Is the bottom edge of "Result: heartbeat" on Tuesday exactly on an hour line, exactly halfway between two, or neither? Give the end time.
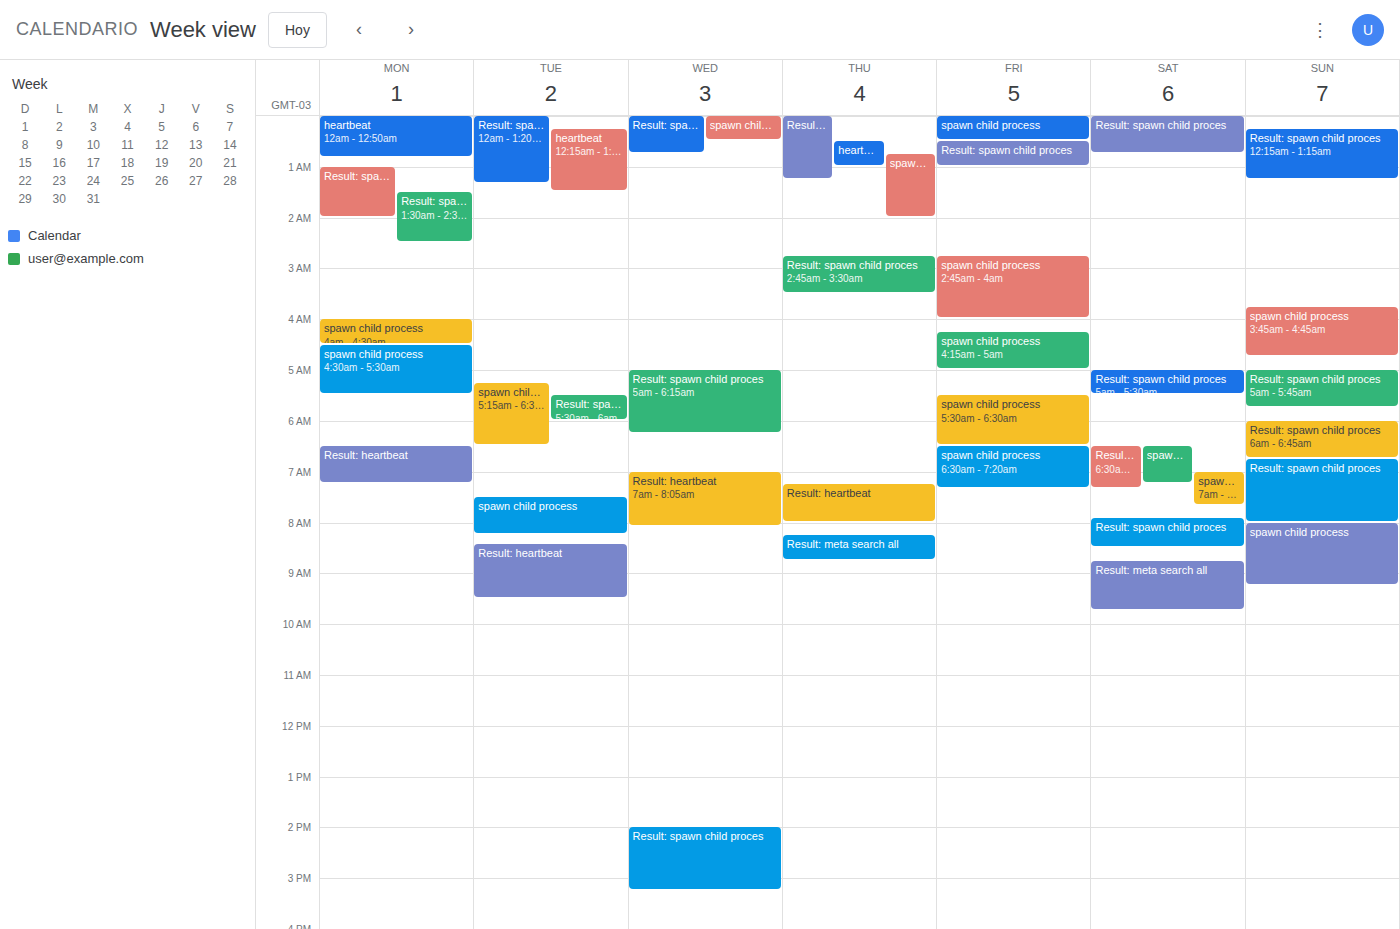
9:30 AM -- halfway between the 9 AM and 10 AM lines.